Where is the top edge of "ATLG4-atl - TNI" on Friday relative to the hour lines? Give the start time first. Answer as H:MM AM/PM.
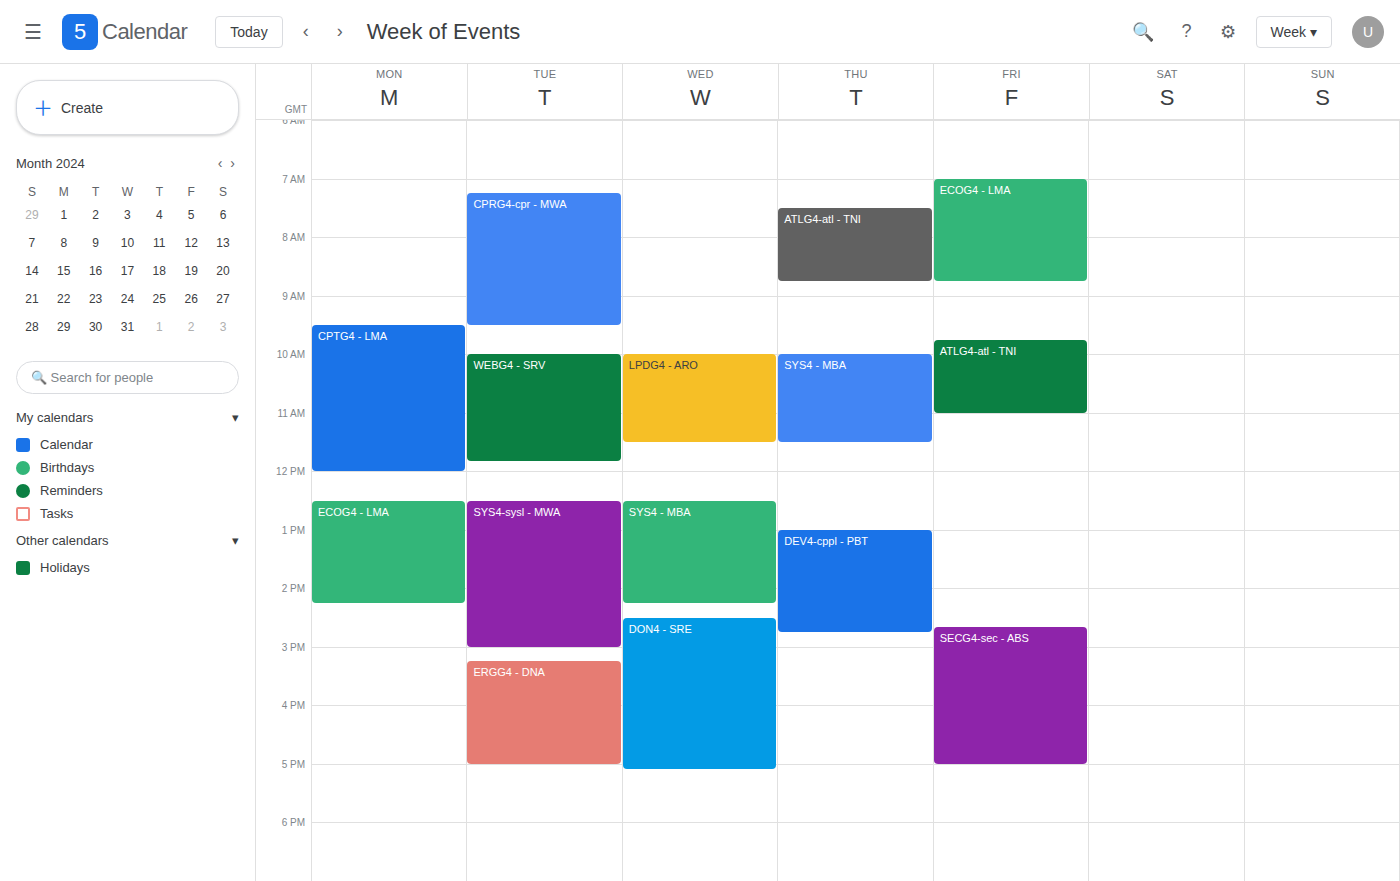
9:45 AM -- neither: three quarters of the way from the 9 AM line to the 10 AM line.